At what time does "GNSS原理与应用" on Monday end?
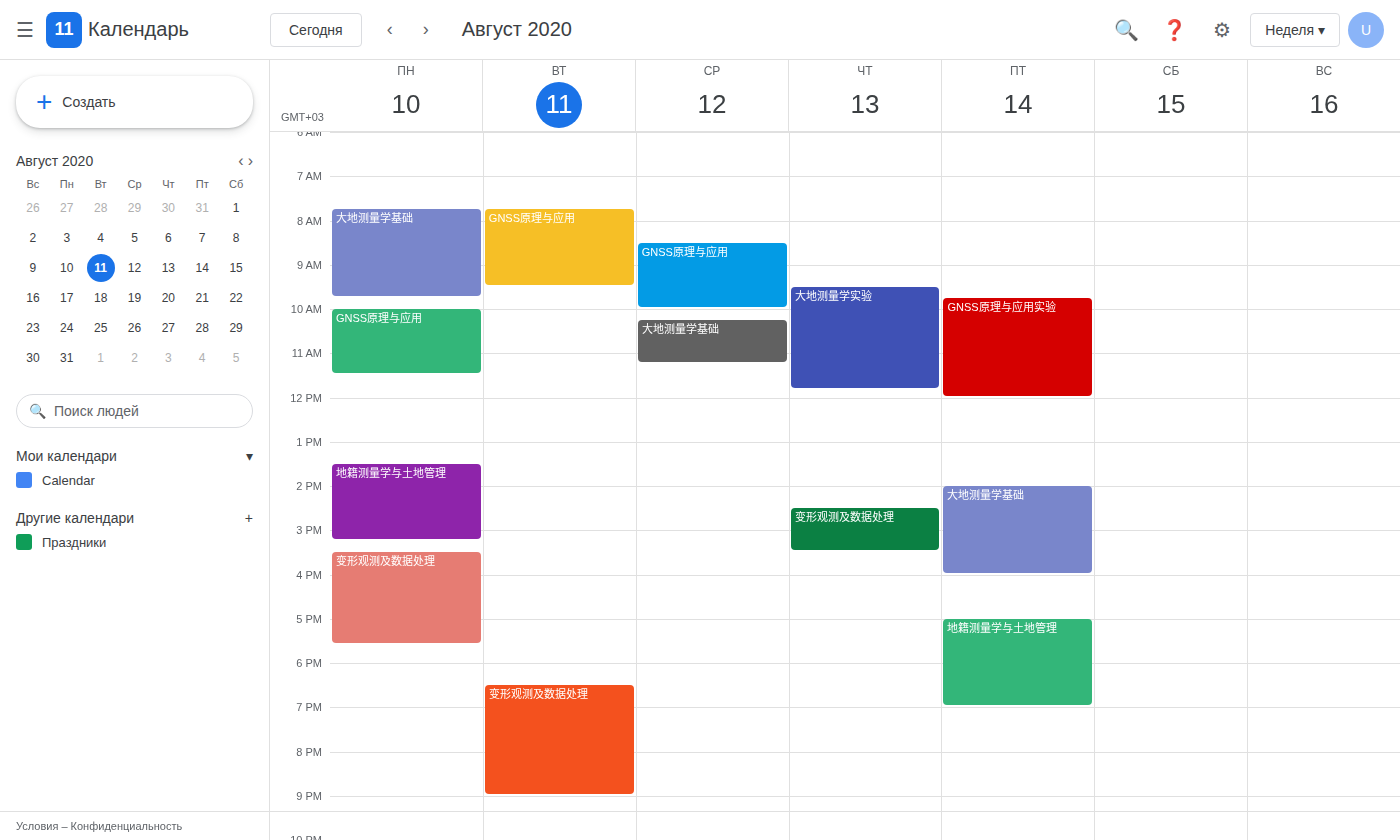
11:30 AM